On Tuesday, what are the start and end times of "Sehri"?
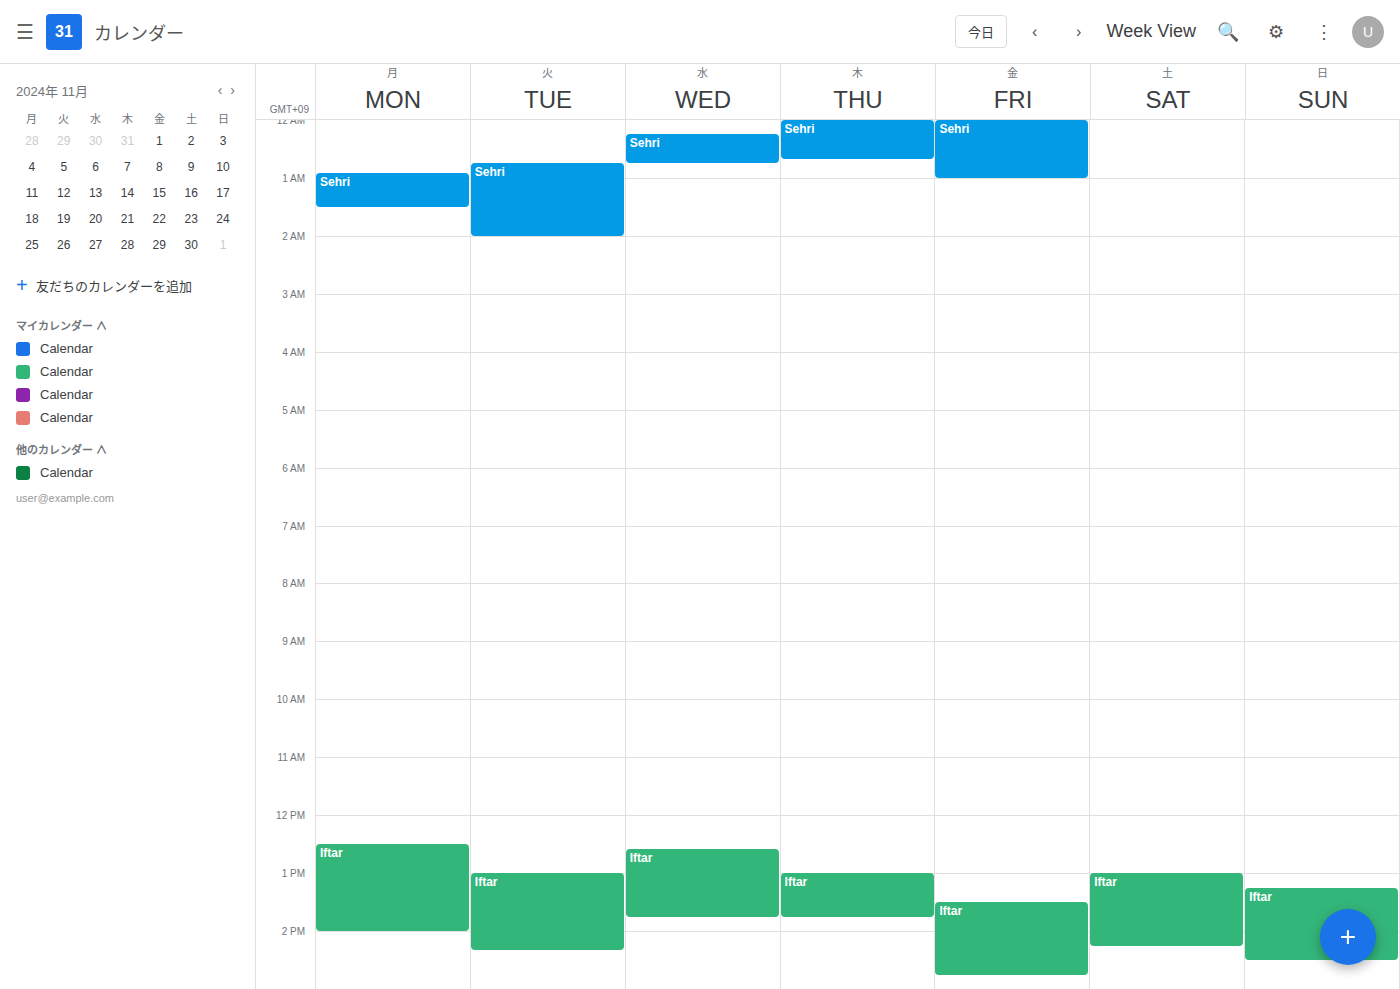
12:45 AM to 2:00 AM